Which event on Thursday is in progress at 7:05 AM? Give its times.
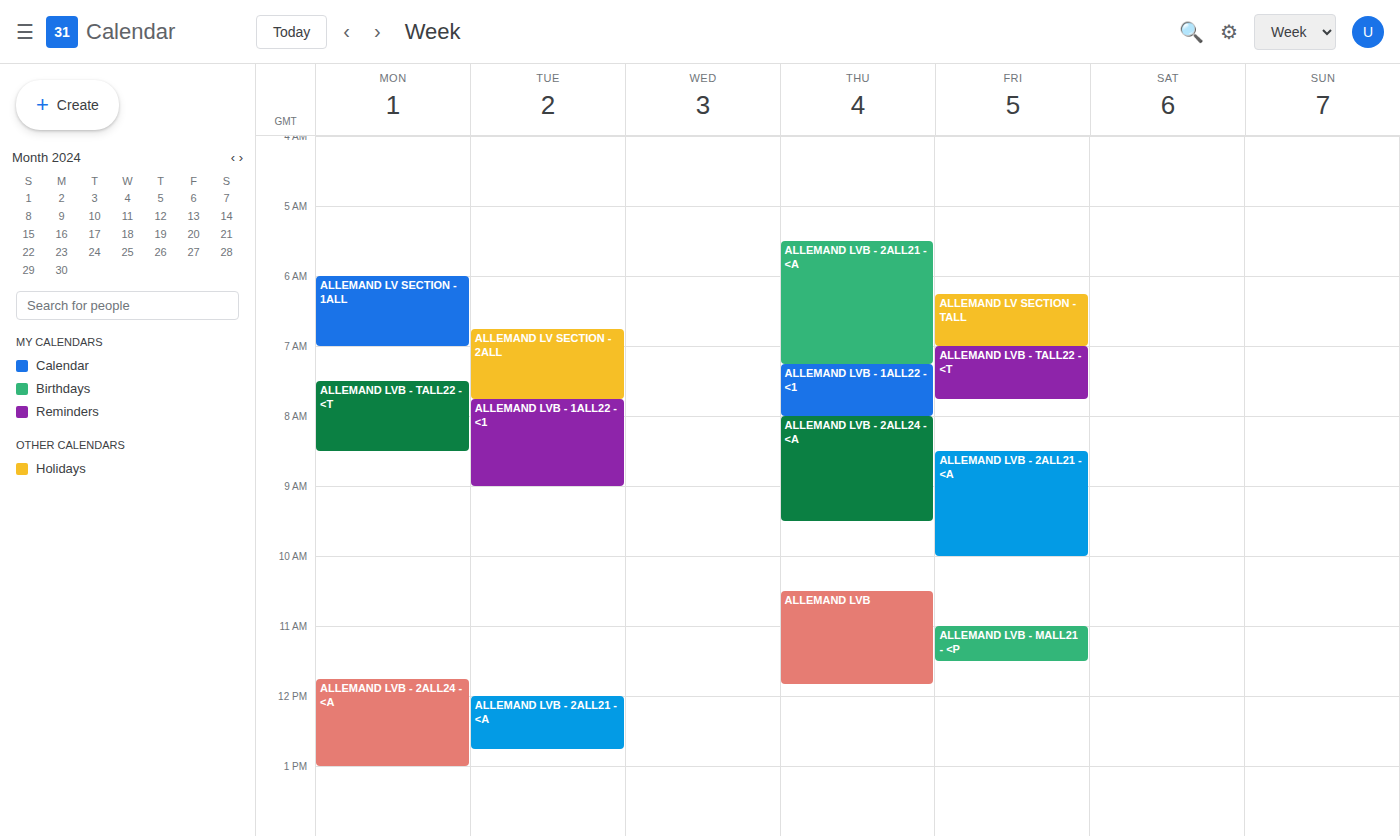
"ALLEMAND LVB - 2ALL21 - <A", 5:30 AM to 7:15 AM